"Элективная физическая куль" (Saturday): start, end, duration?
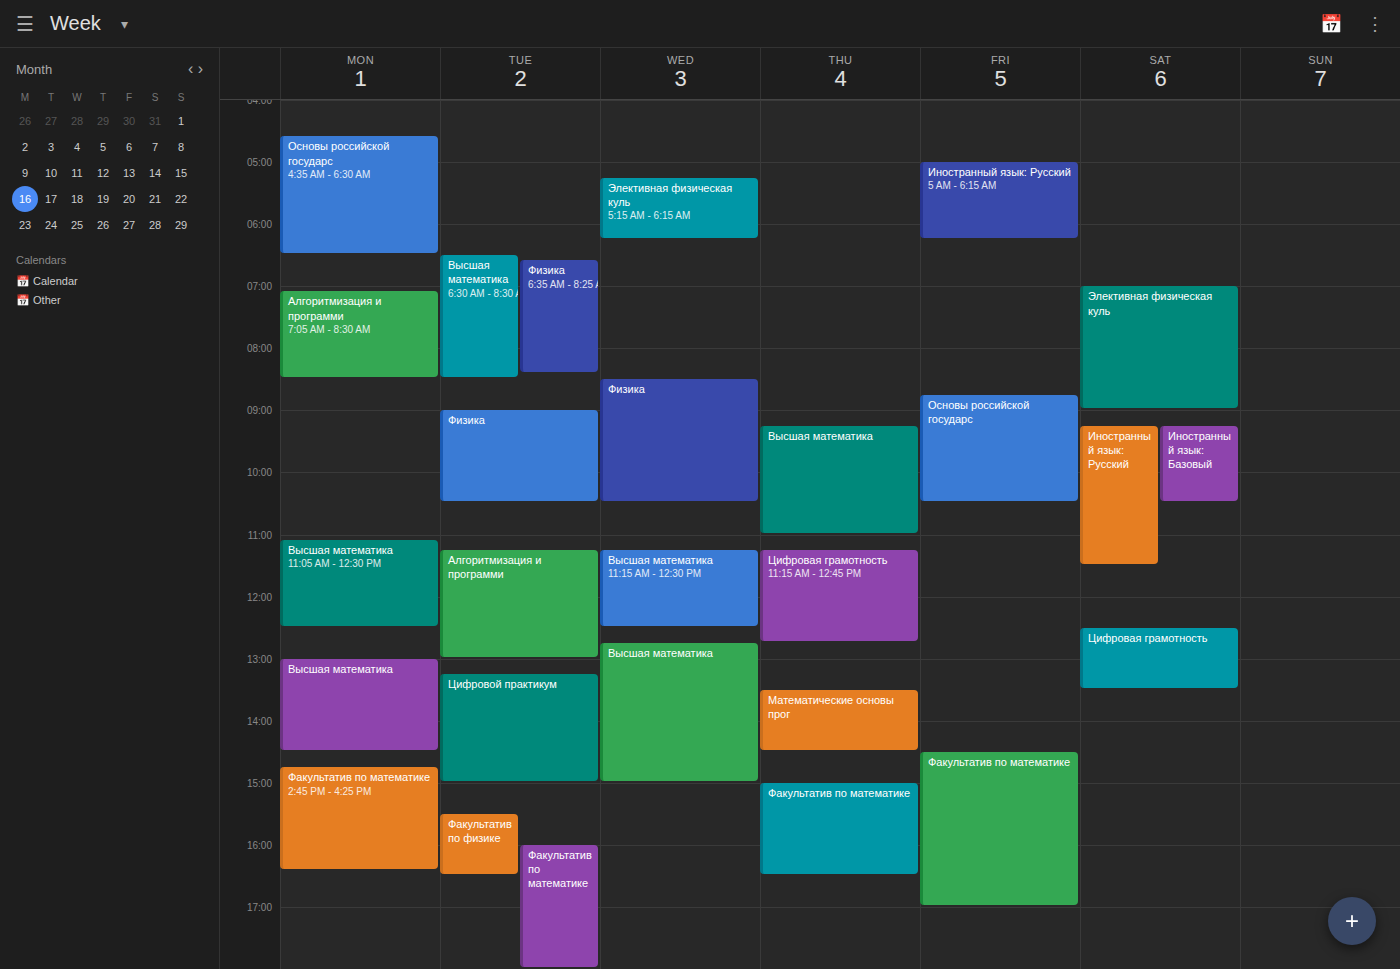
7:00 AM to 9:00 AM, 2 hours